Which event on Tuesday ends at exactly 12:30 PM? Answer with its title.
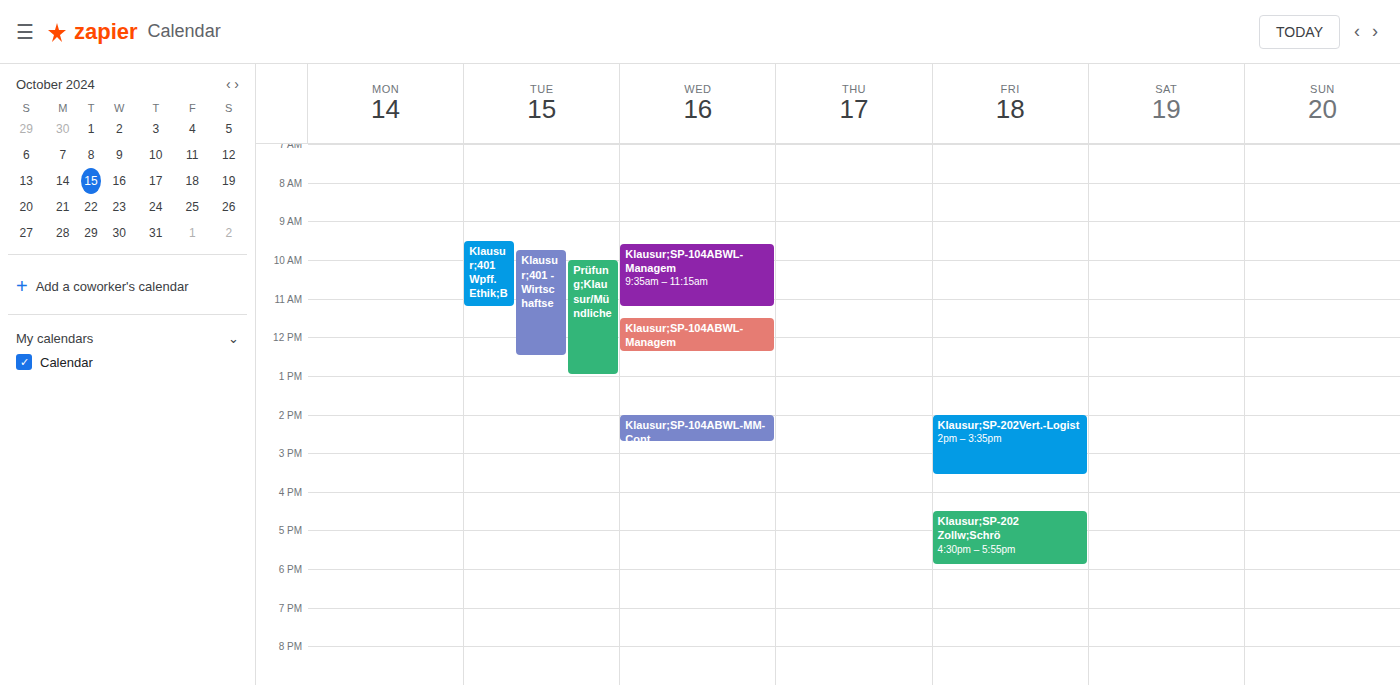
"Klausur;401 - Wirtschaftse"